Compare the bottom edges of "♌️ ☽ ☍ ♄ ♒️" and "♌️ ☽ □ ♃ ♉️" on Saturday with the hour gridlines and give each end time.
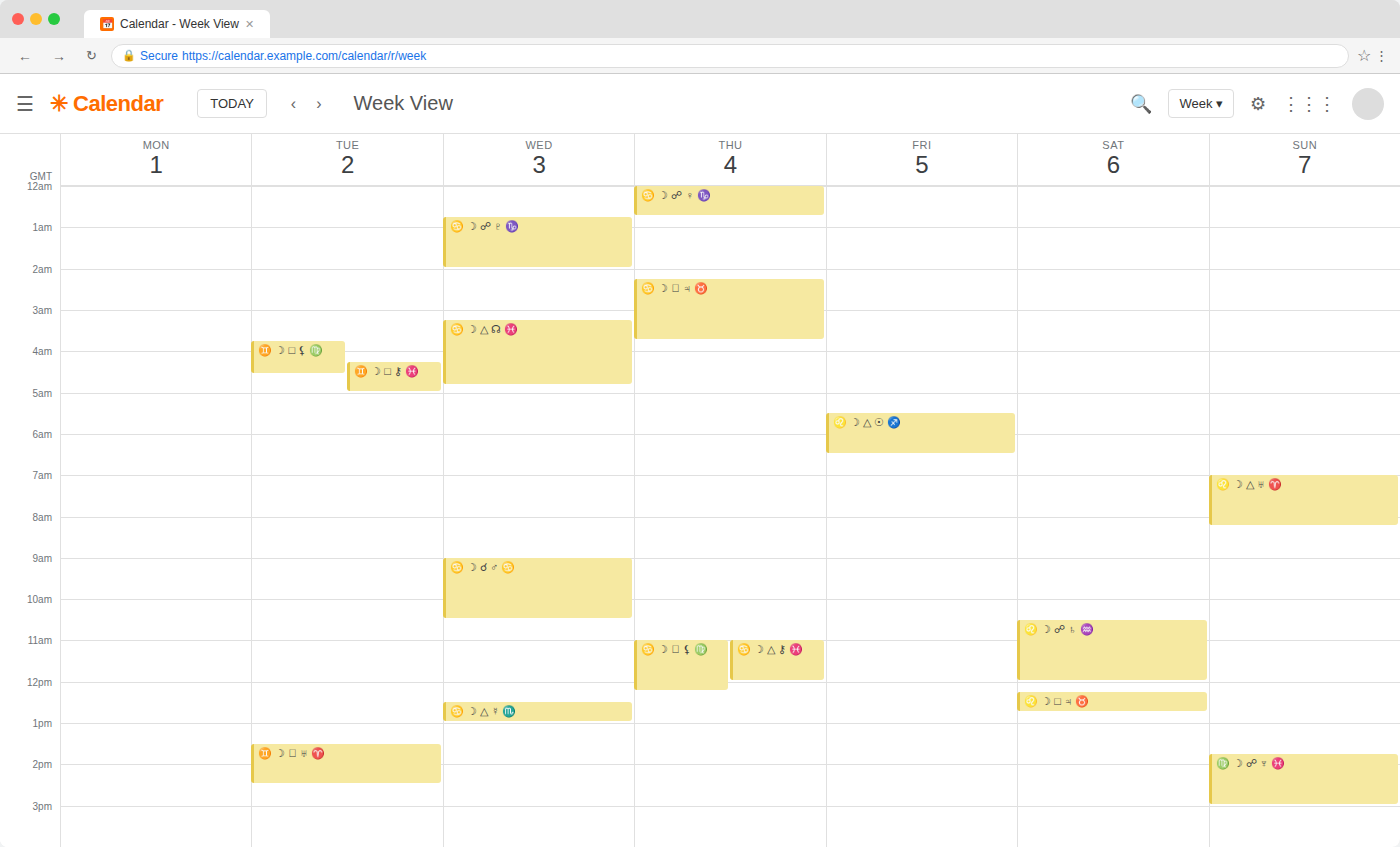
"♌️ ☽ ☍ ♄ ♒️": 12:00 PM, exactly on the 12 PM line. "♌️ ☽ □ ♃ ♉️": 12:45 PM, neither: three quarters of the way from the 12 PM line to the 1 PM line.